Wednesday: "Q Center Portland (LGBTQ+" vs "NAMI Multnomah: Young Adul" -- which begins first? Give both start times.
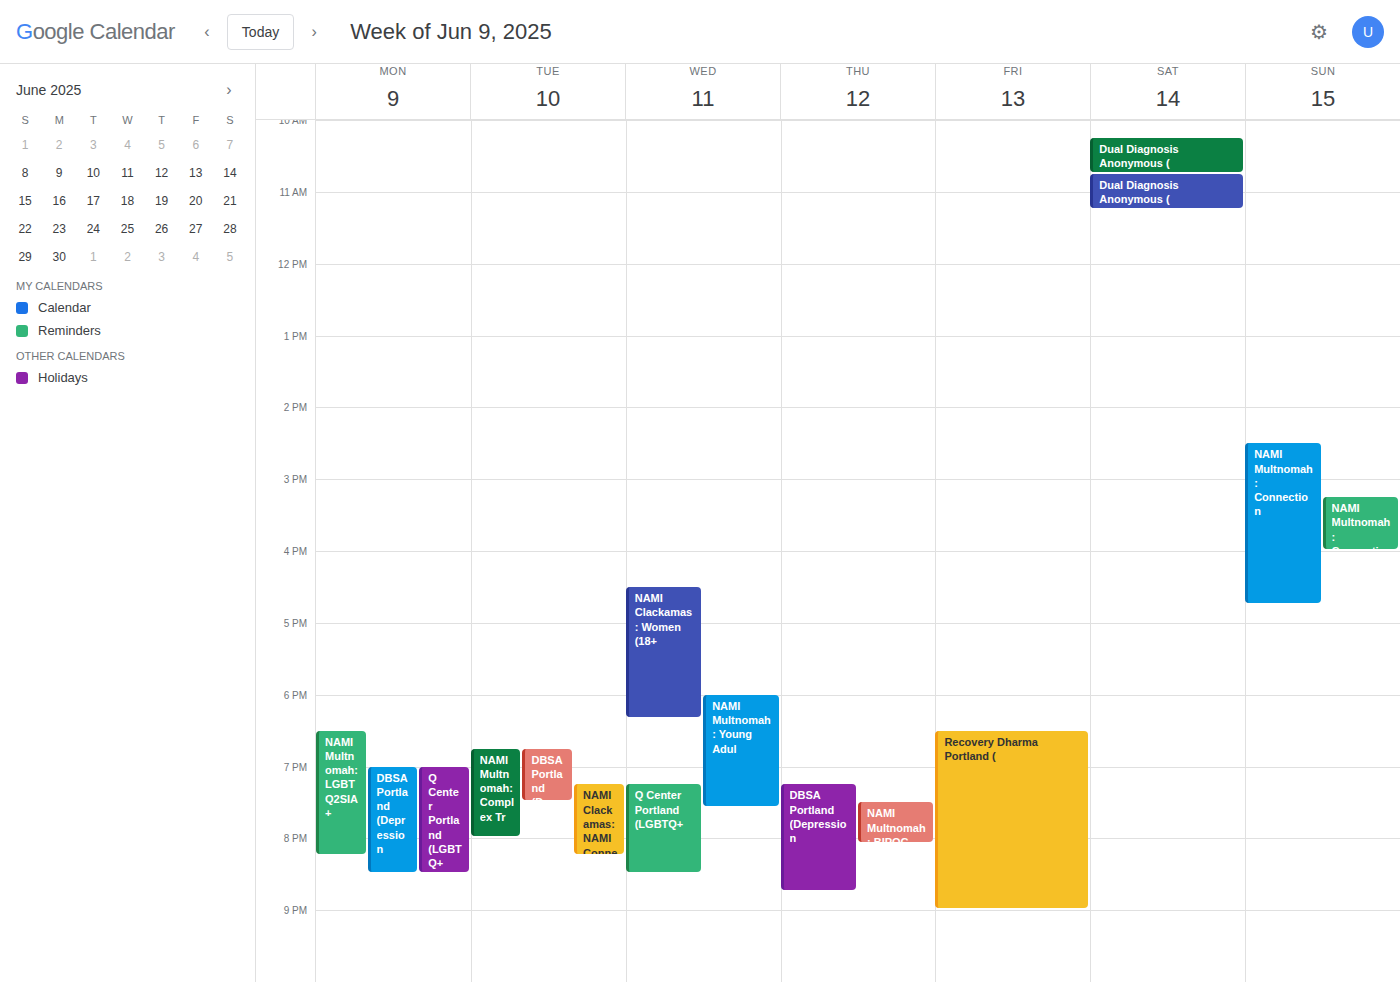
"NAMI Multnomah: Young Adul" 6:00 PM; "Q Center Portland (LGBTQ+" 7:15 PM.